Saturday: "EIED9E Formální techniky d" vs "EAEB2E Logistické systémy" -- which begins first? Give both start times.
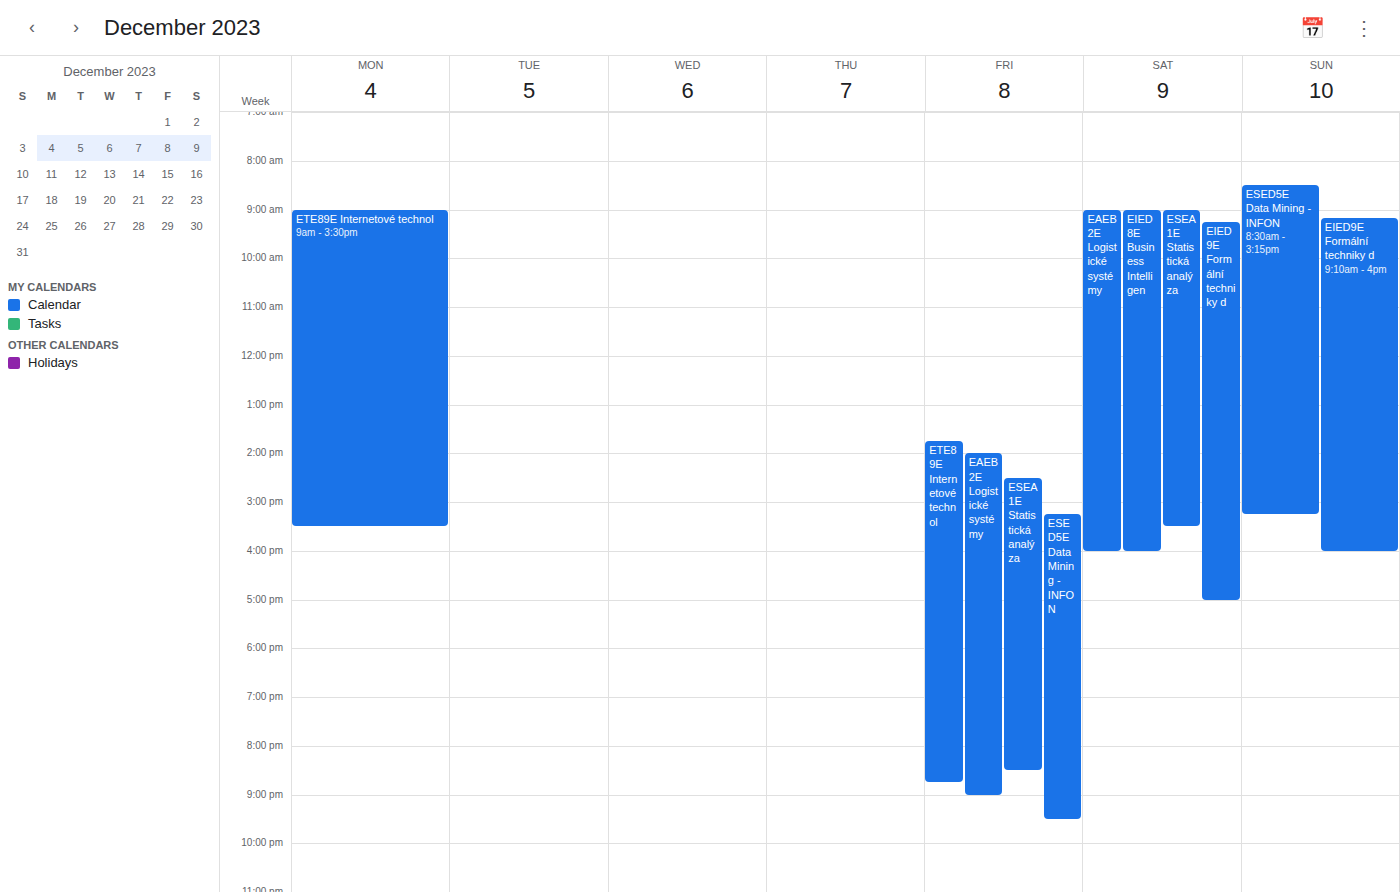
"EAEB2E Logistické systémy" 9:00 AM; "EIED9E Formální techniky d" 9:15 AM.